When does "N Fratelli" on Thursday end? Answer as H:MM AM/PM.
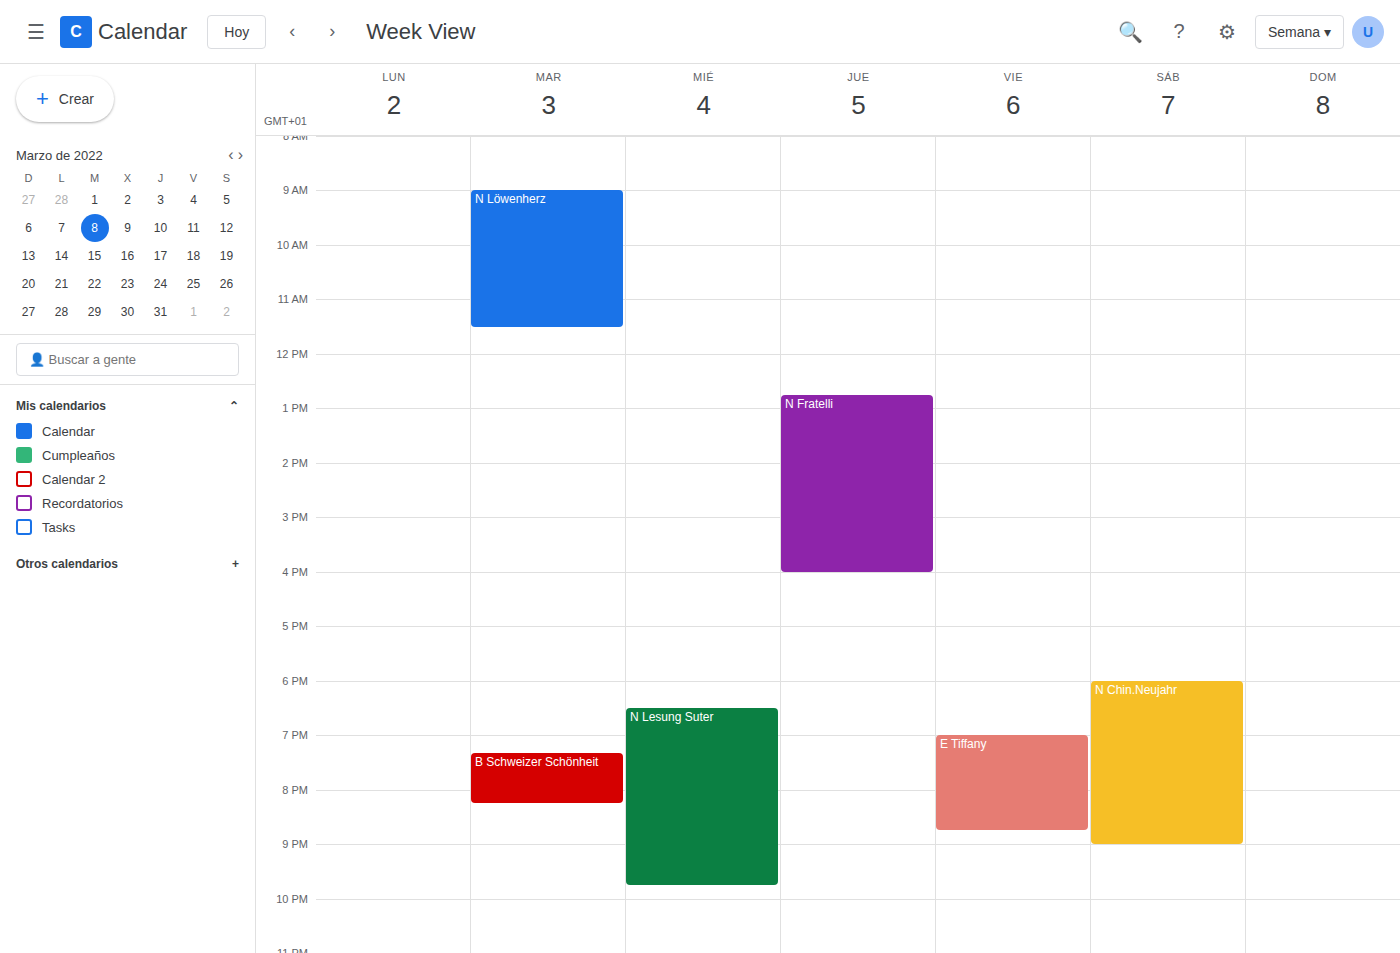
4:00 PM